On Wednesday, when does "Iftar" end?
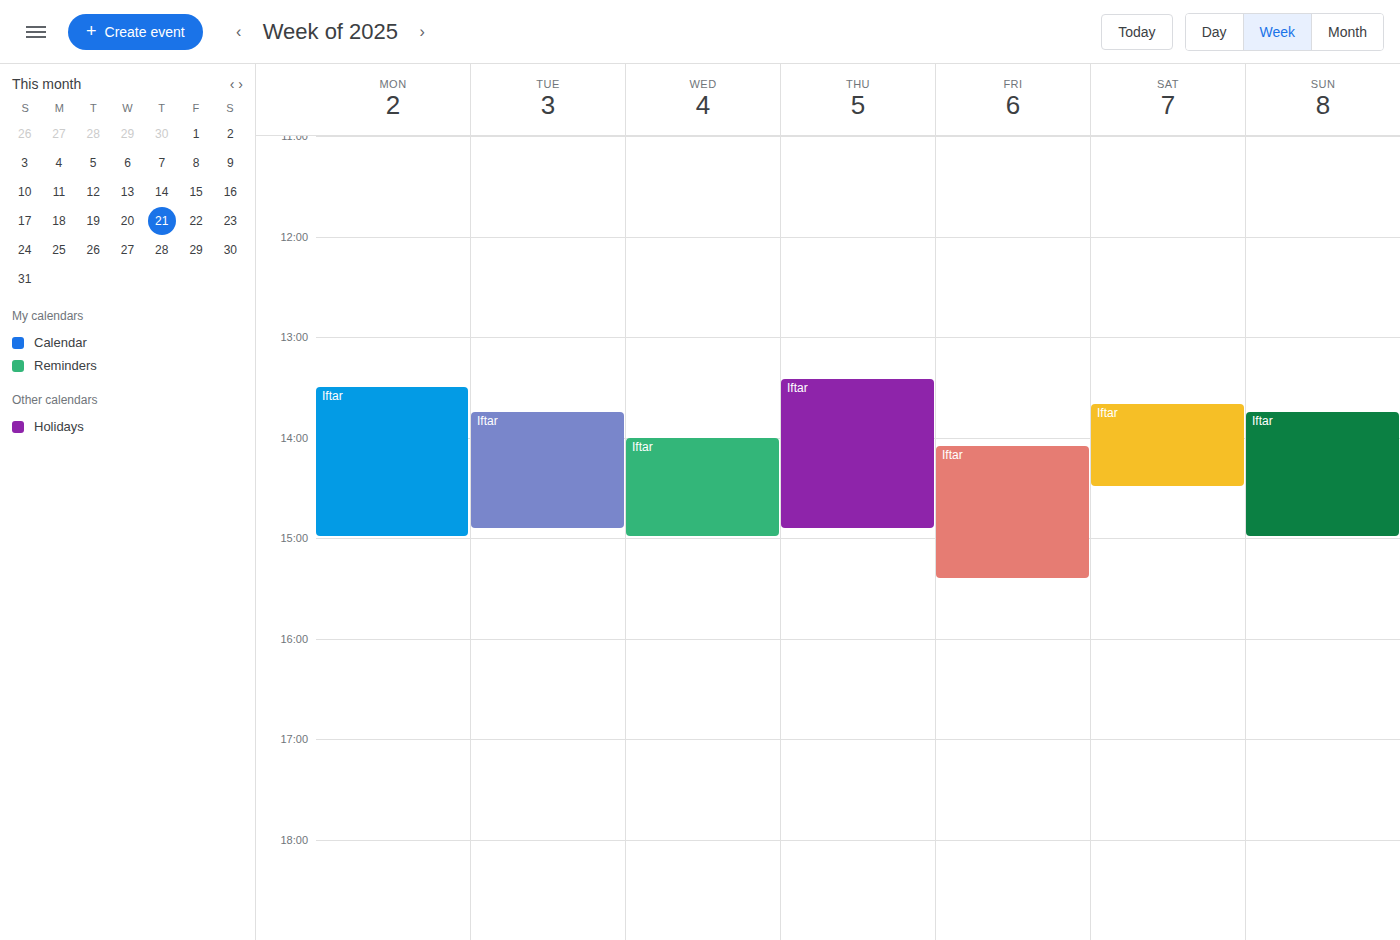
15:00